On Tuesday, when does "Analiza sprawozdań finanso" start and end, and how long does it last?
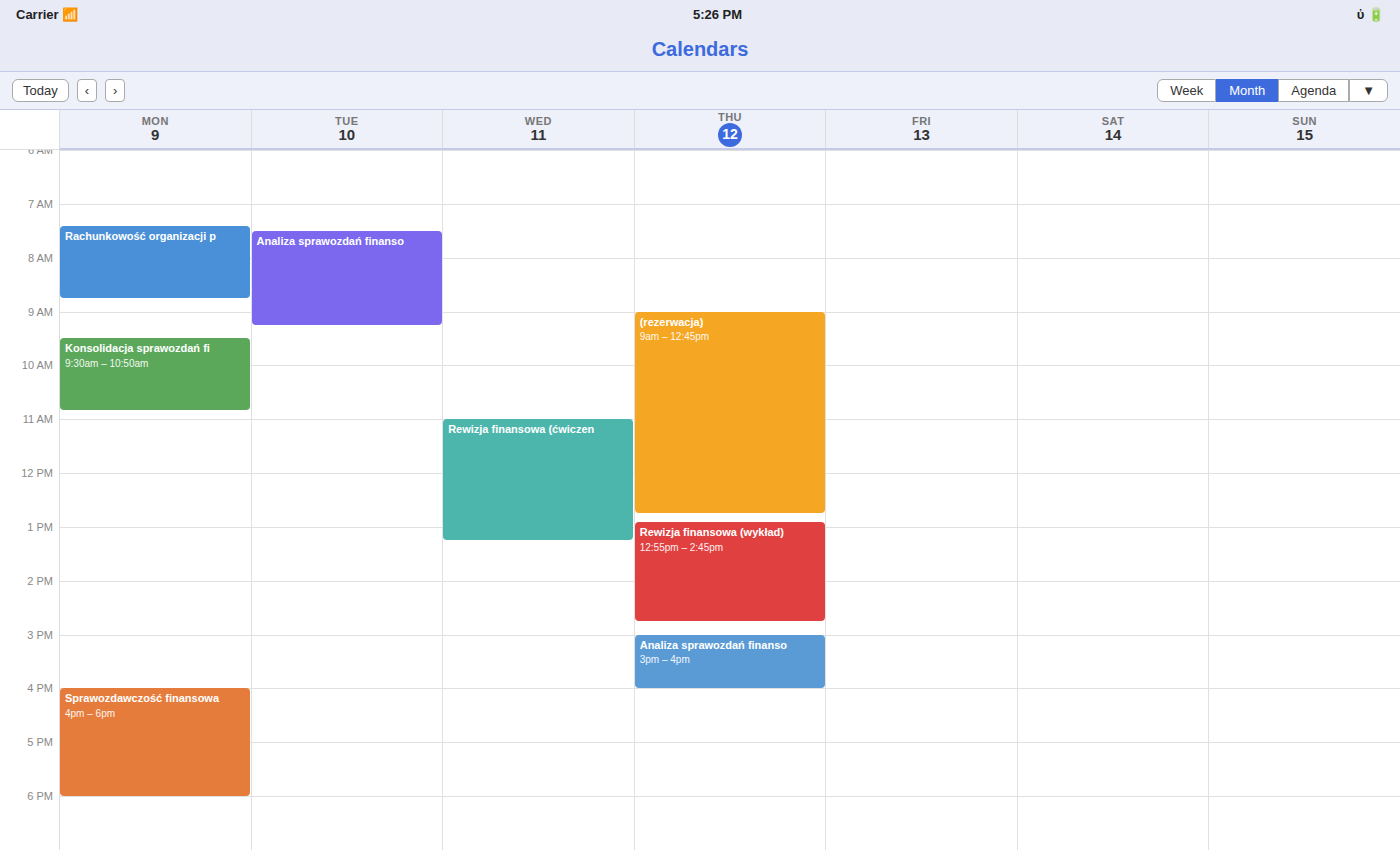
7:30 AM to 9:15 AM, 1 hour 45 minutes